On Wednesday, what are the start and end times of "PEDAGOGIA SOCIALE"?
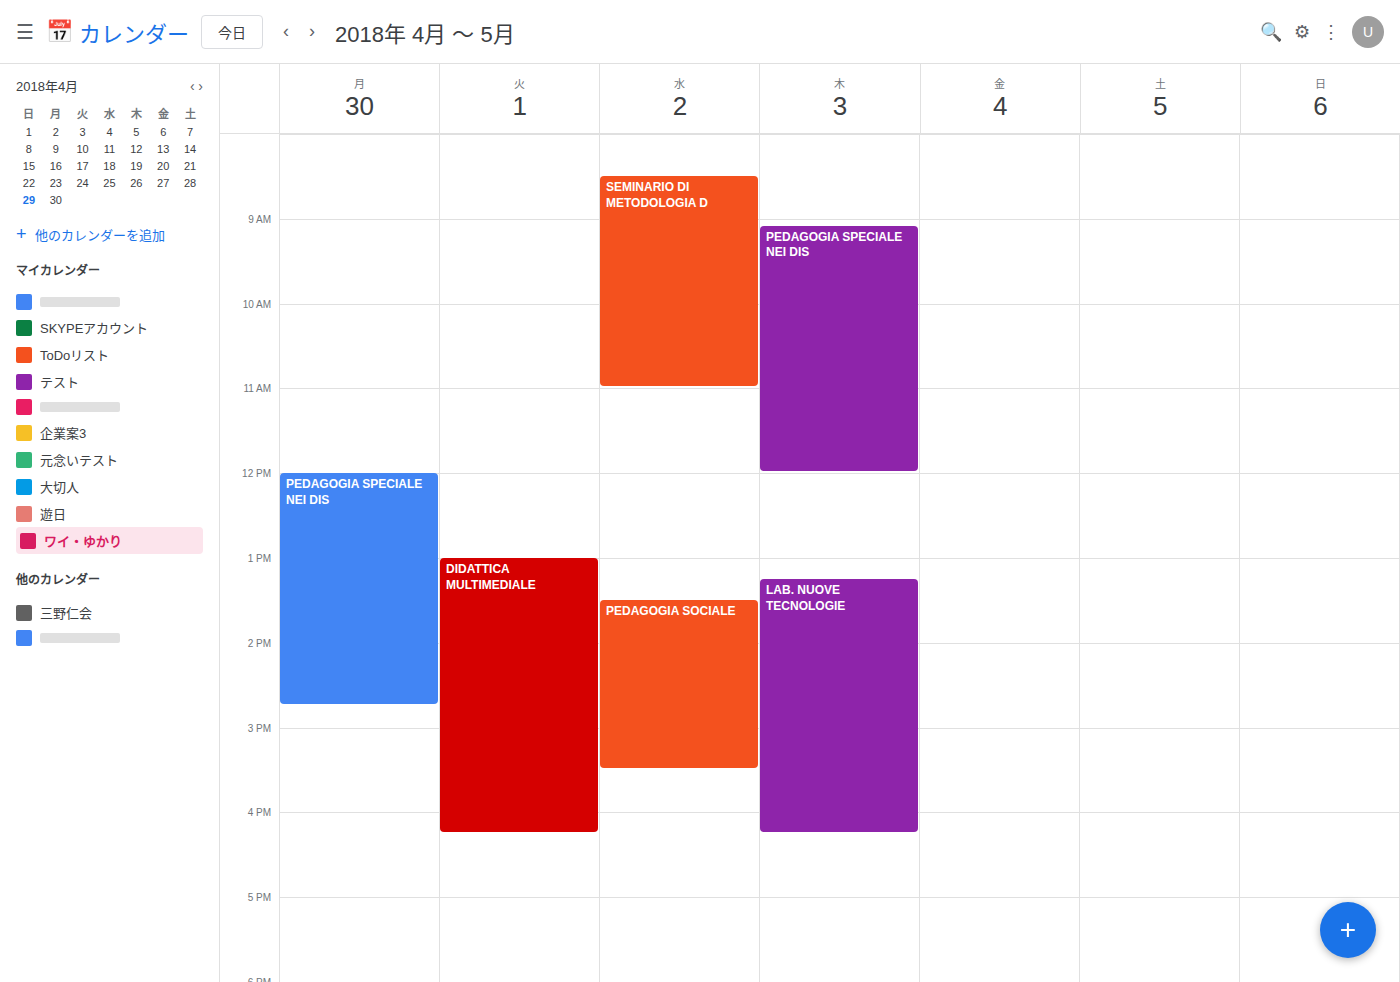
1:30 PM to 3:30 PM